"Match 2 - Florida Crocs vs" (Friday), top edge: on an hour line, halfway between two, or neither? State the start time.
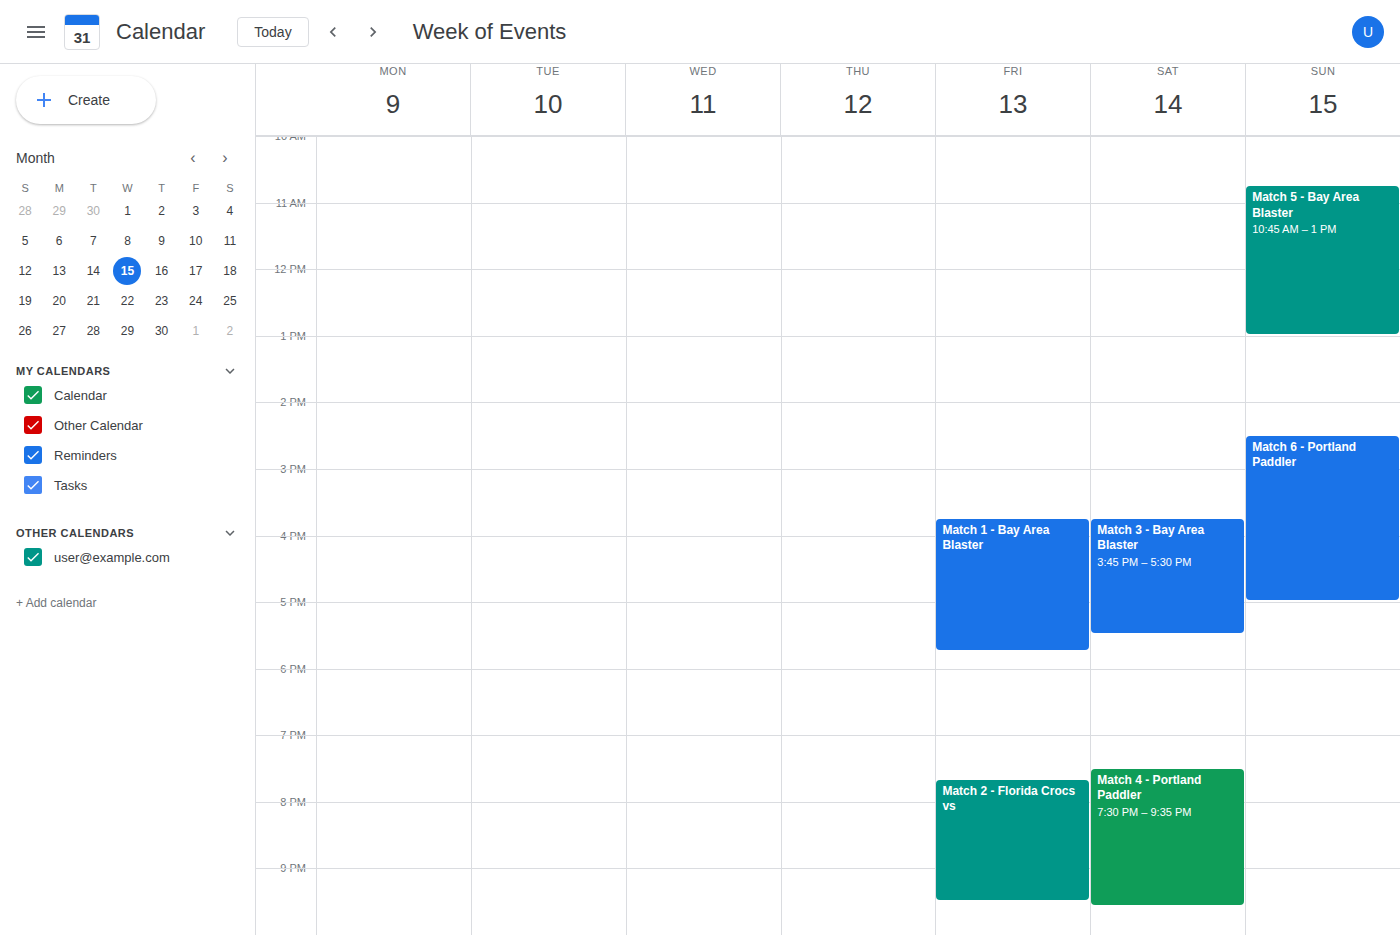
7:40 PM -- neither: 40 minutes below the 7 PM line and 20 minutes above the 8 PM line.